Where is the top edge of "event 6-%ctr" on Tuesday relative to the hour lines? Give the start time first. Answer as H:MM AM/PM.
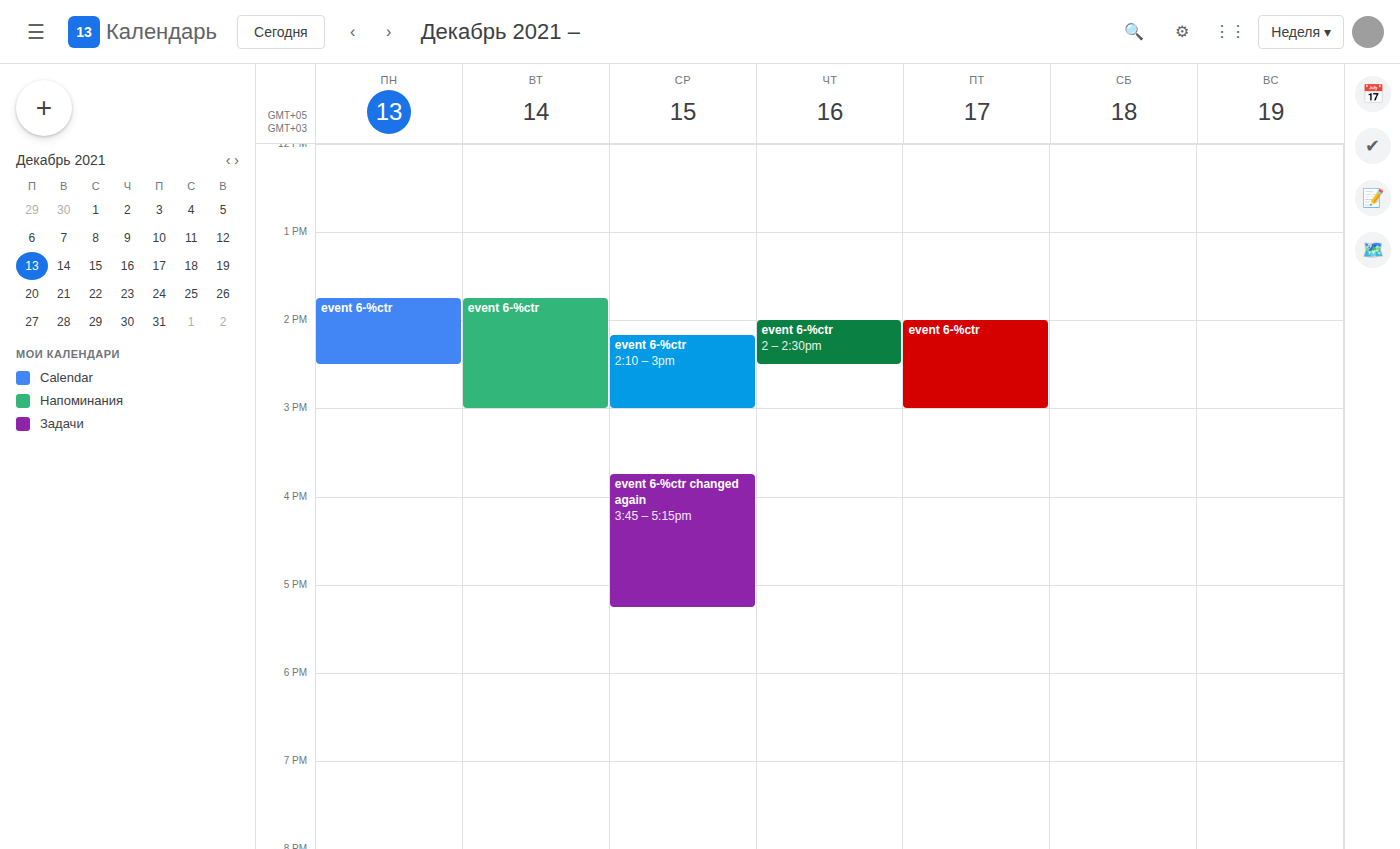
1:45 PM -- neither: three quarters of the way from the 1 PM line to the 2 PM line.